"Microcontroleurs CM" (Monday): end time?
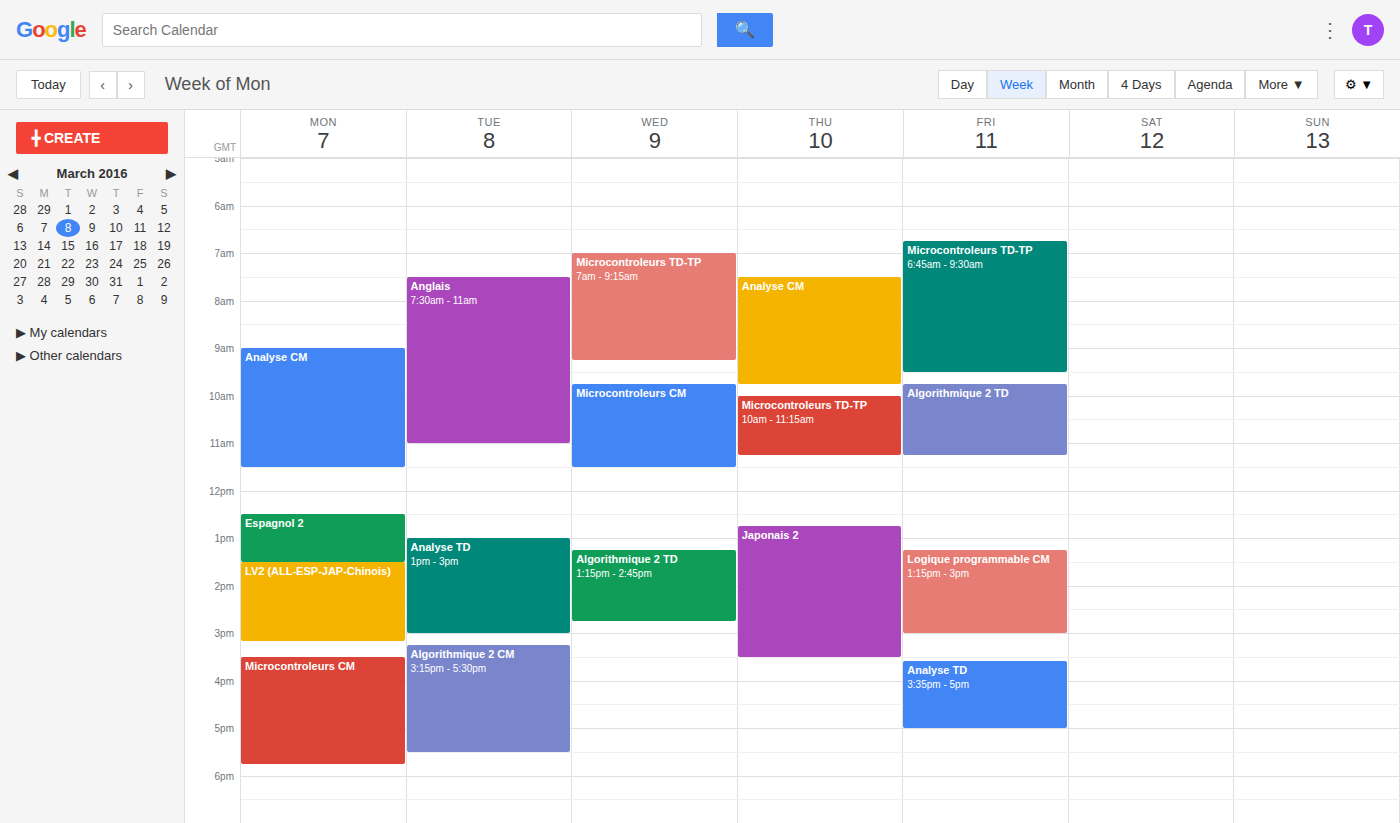
5:45 PM